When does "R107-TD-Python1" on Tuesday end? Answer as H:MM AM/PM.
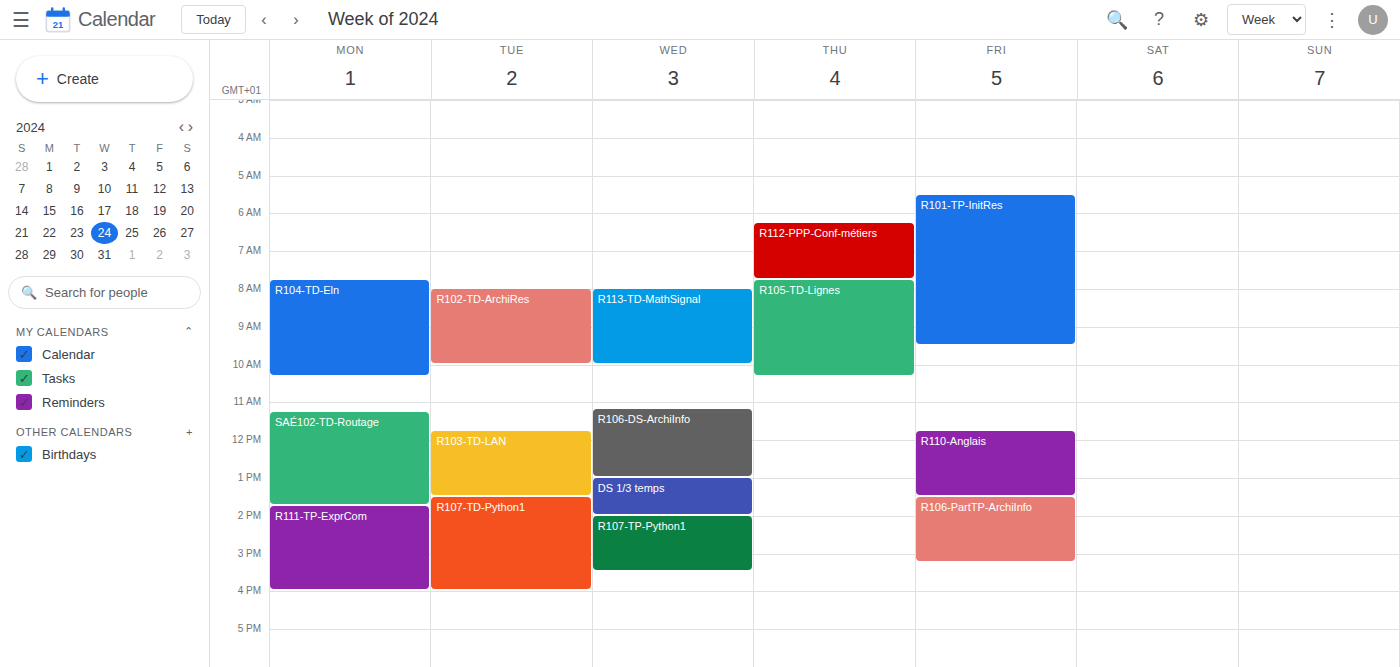
4:00 PM